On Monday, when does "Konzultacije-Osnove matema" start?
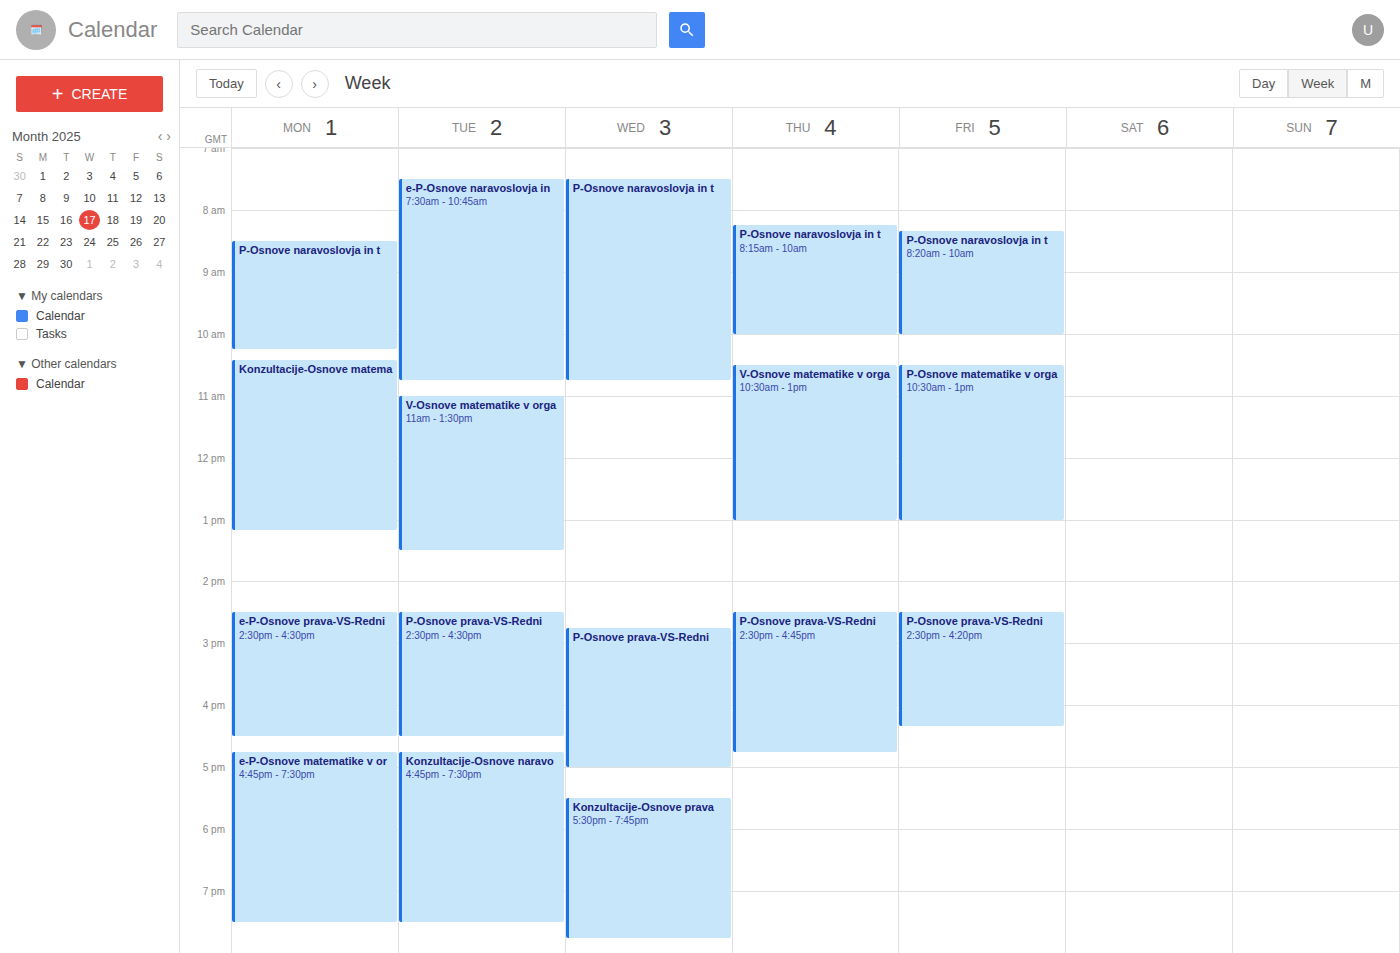
10:25 AM